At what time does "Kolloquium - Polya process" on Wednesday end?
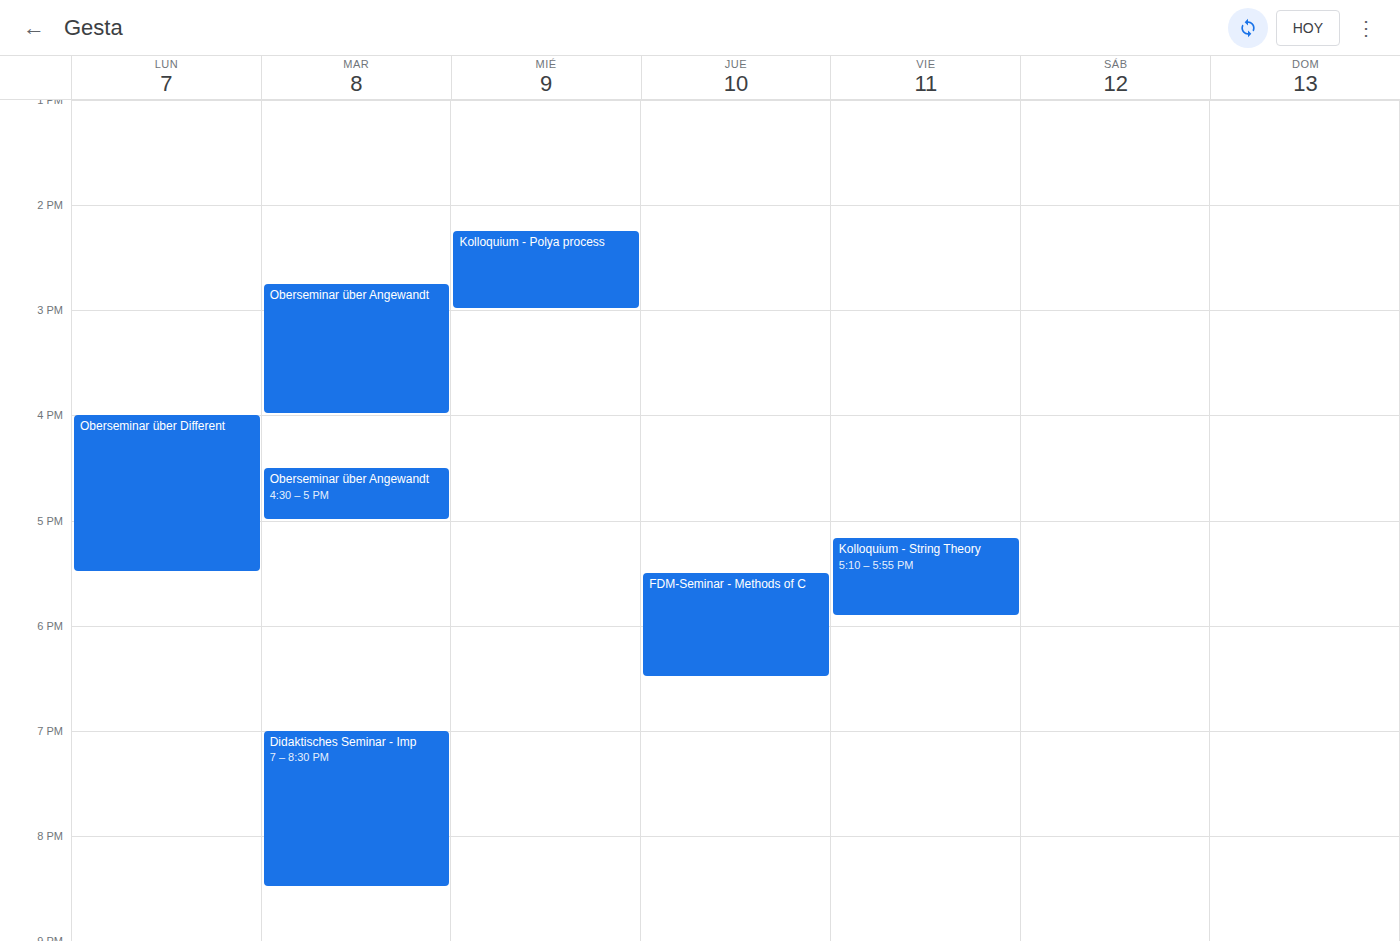
3:00 PM